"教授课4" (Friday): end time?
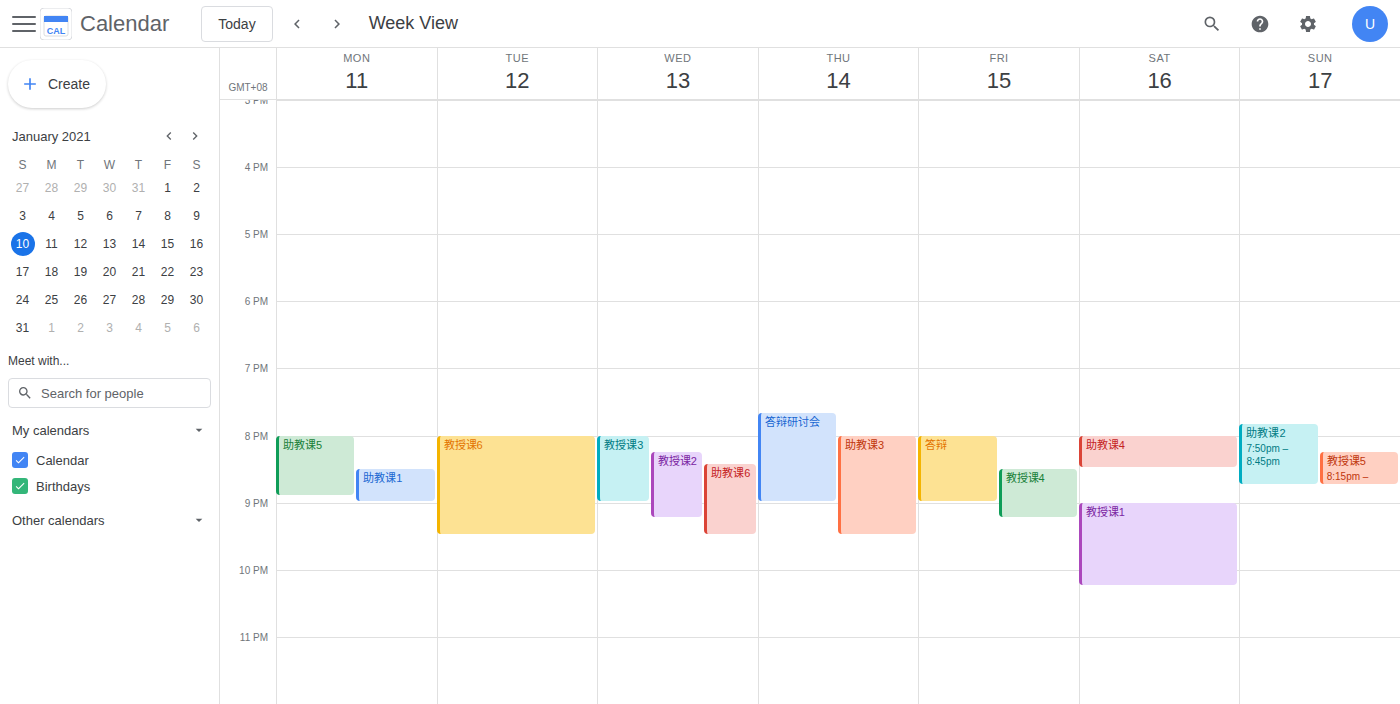
9:15 PM